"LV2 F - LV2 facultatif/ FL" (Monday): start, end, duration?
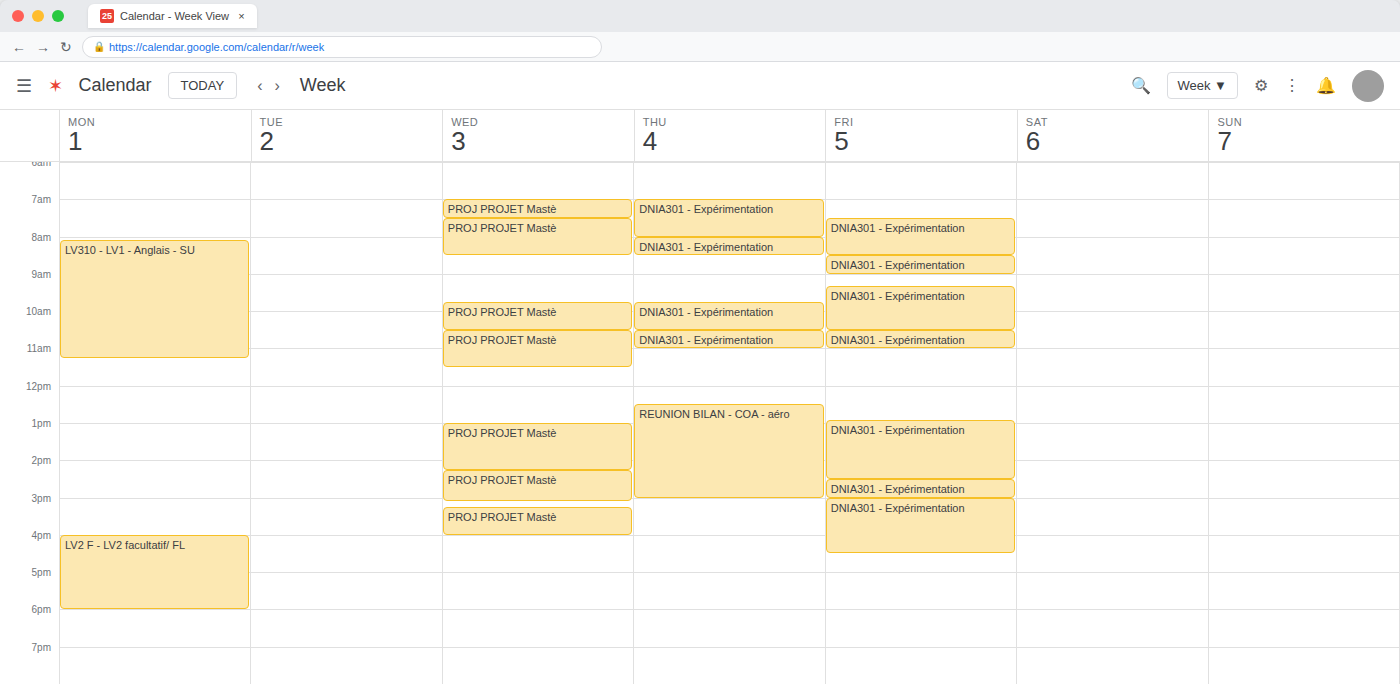
4:00 PM to 6:00 PM, 2 hours